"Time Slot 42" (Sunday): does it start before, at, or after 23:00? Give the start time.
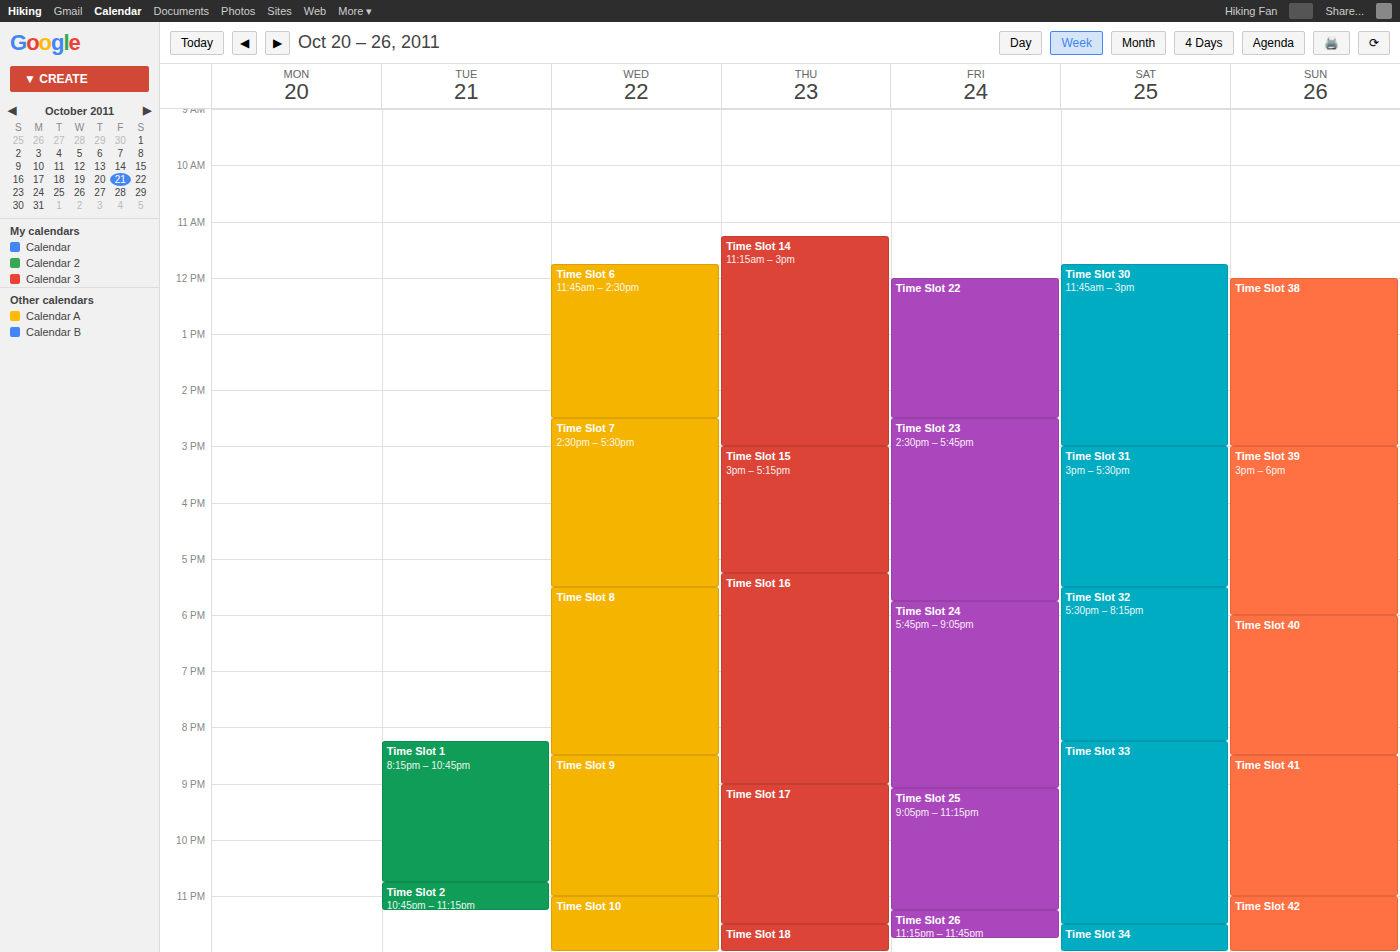
23:00 -- exactly at 23:00, on the 23:00 line.